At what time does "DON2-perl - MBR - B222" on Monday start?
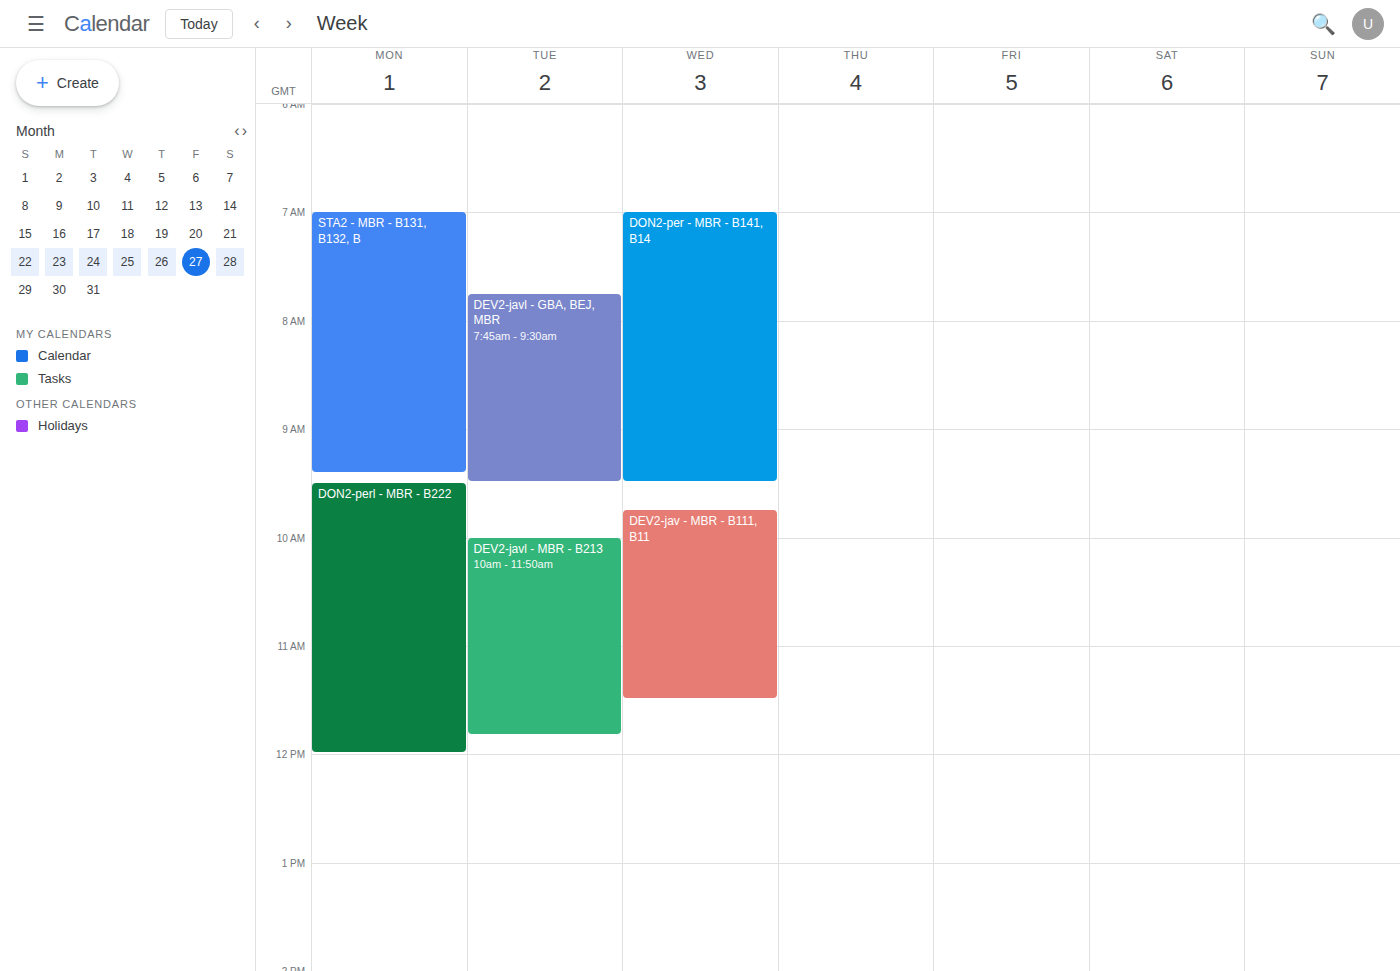
09:30